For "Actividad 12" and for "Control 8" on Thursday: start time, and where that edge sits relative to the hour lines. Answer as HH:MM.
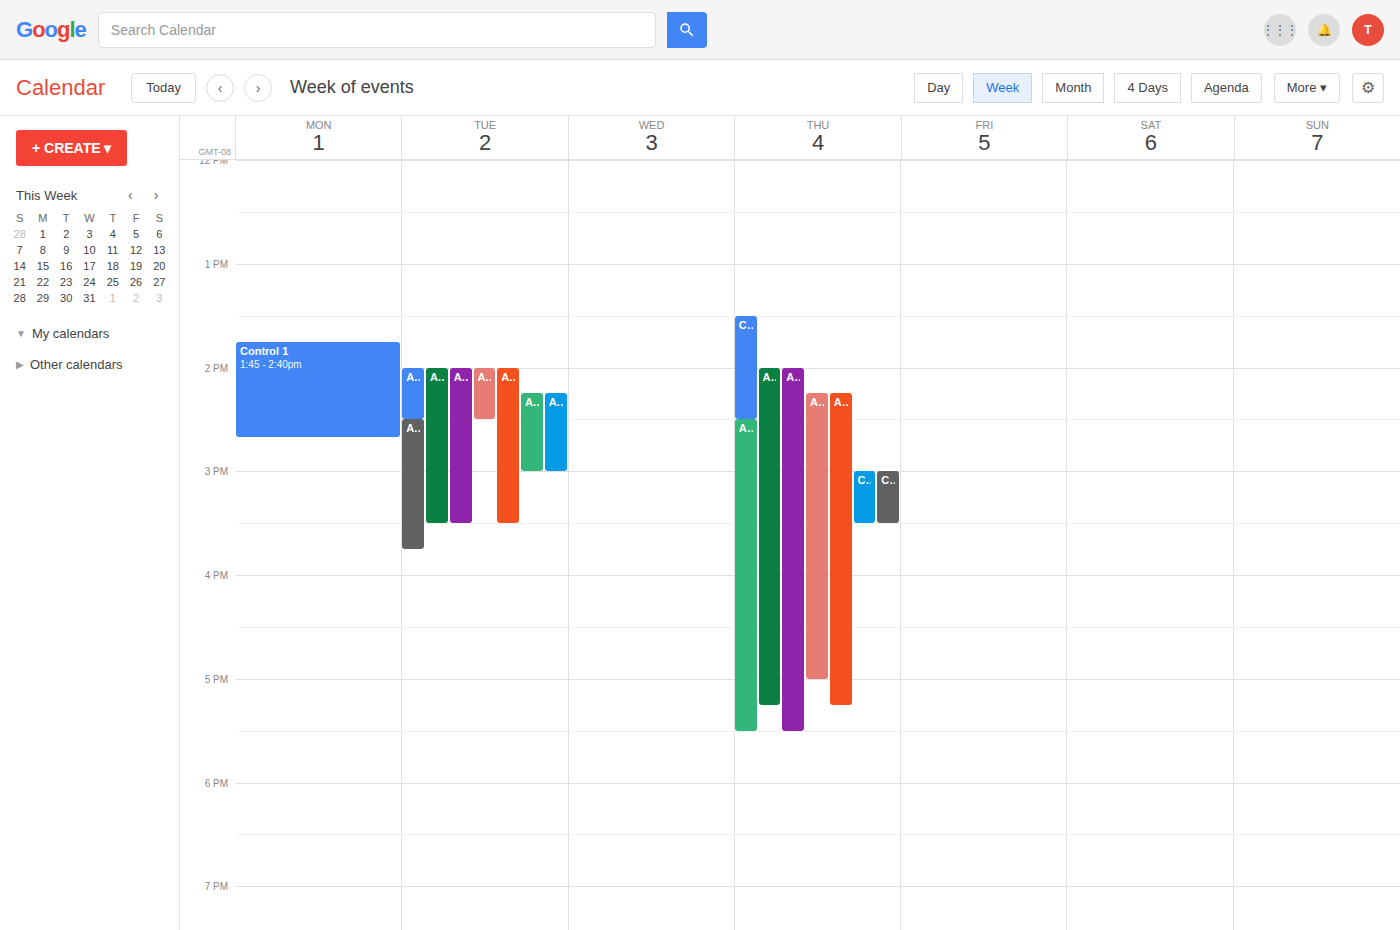
"Actividad 12": 14:00, exactly on the 14:00 line. "Control 8": 15:00, exactly on the 15:00 line.